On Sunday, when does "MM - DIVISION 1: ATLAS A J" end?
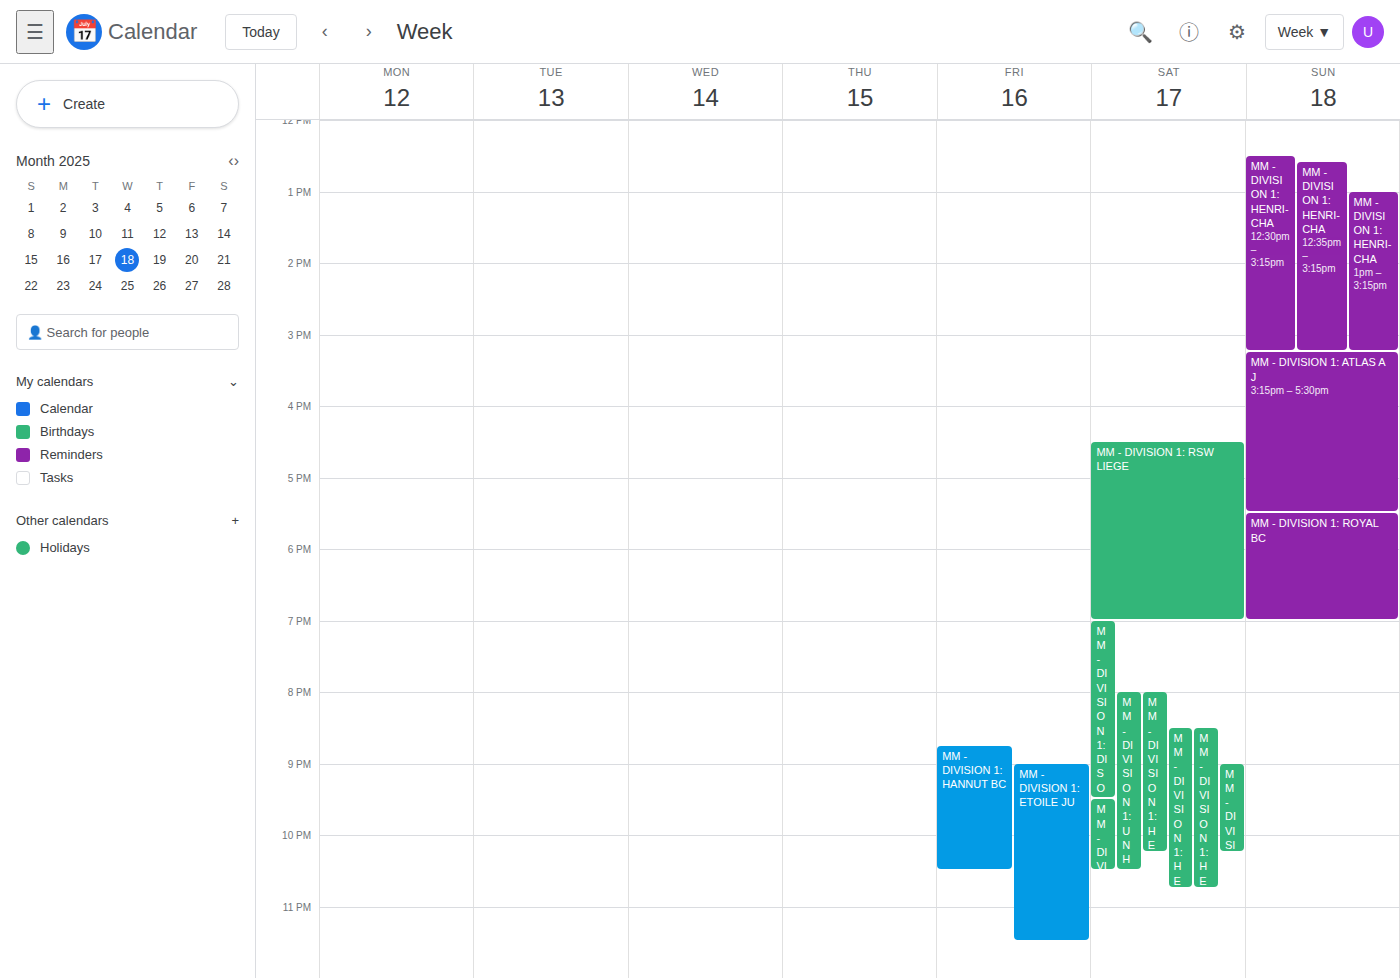
5:30 PM